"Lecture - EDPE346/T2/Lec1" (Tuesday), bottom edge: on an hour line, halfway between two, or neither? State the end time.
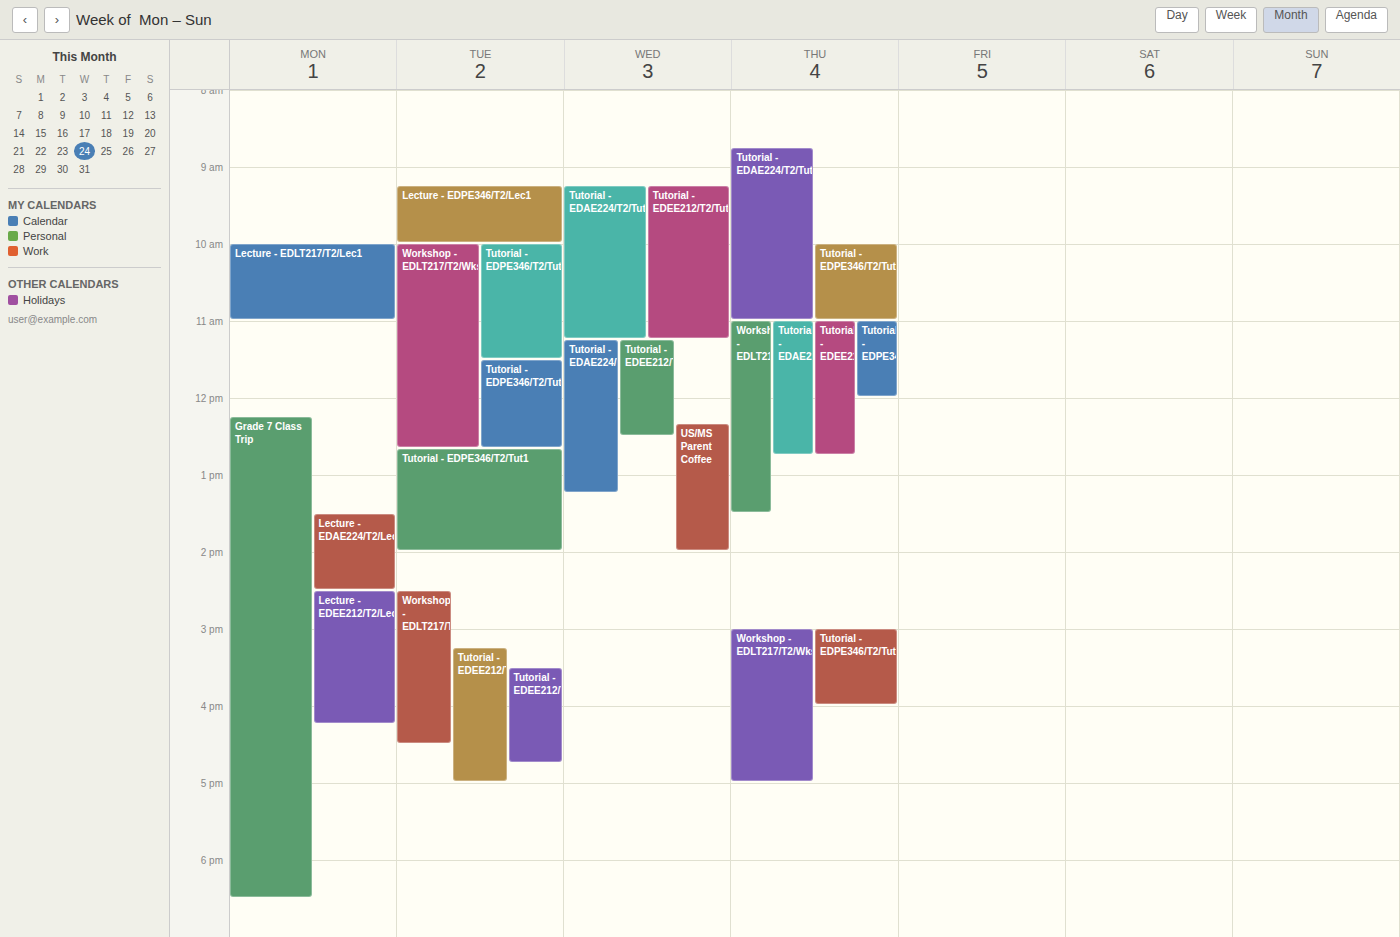
10:00 AM -- exactly on the 10 AM line.